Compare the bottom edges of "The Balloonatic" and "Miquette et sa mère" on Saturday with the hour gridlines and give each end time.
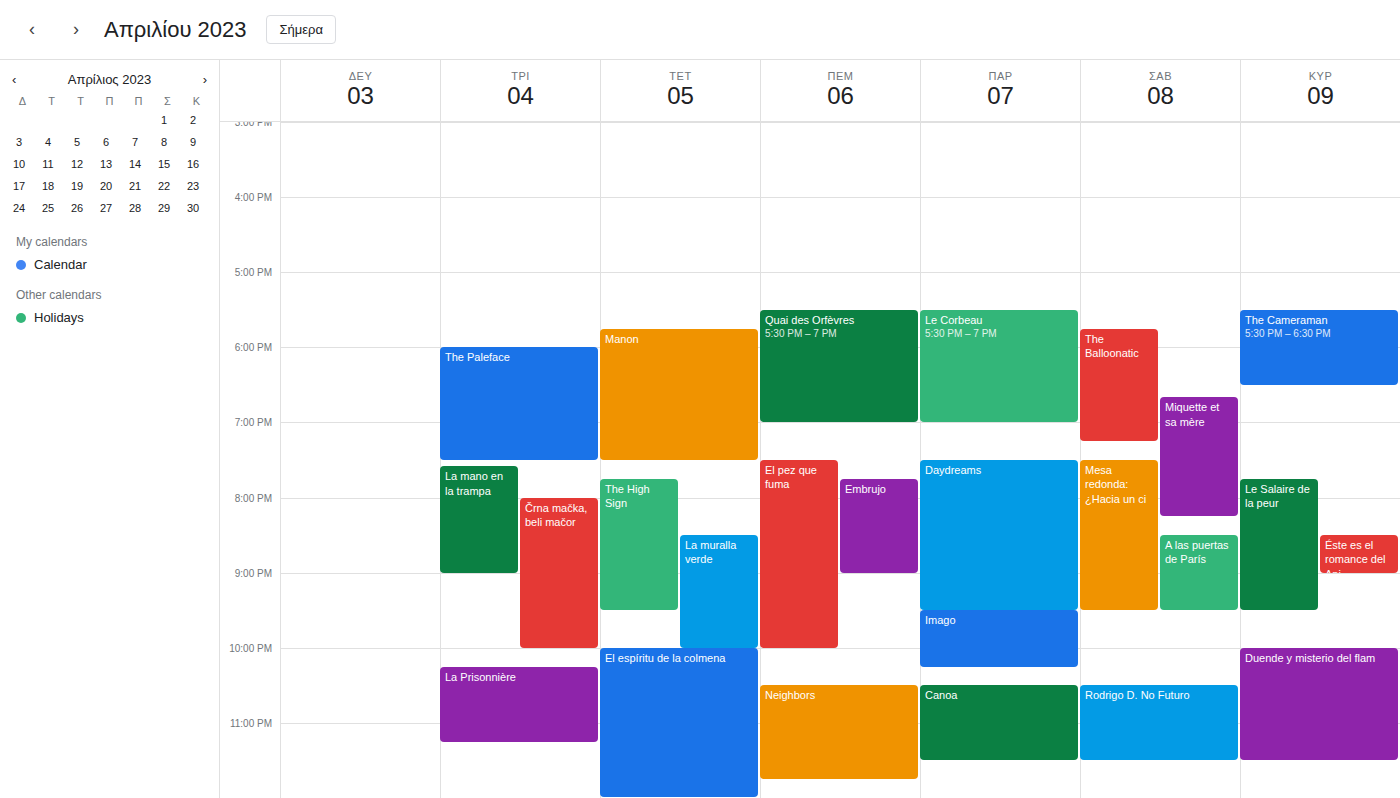
"The Balloonatic": 7:15 PM, neither: a quarter of the way from the 7 PM line to the 8 PM line. "Miquette et sa mère": 8:15 PM, neither: a quarter of the way from the 8 PM line to the 9 PM line.